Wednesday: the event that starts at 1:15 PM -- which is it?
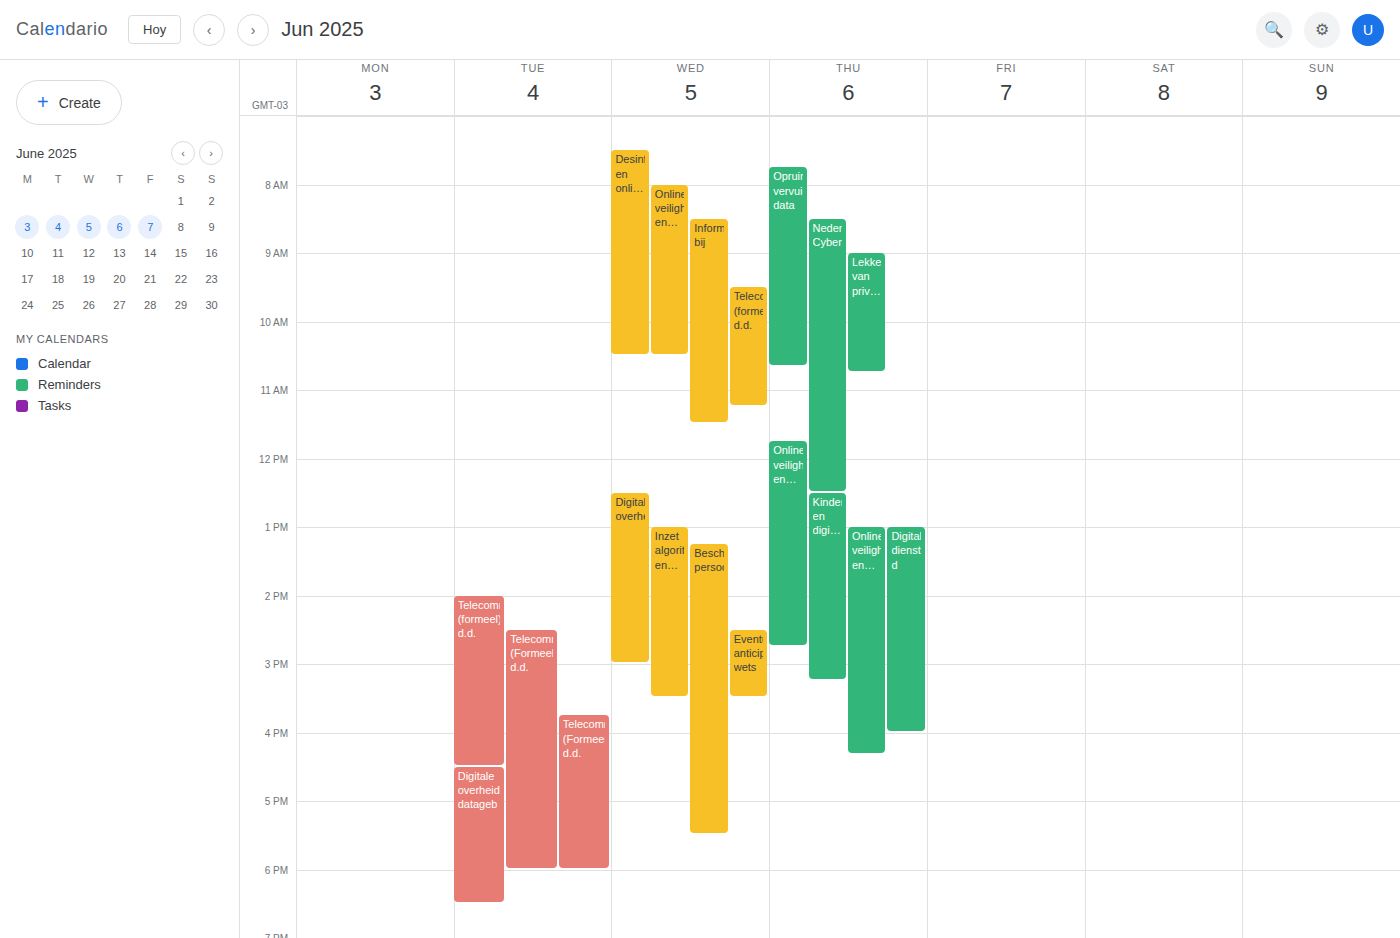
"Bescherming persoonsgegeve"